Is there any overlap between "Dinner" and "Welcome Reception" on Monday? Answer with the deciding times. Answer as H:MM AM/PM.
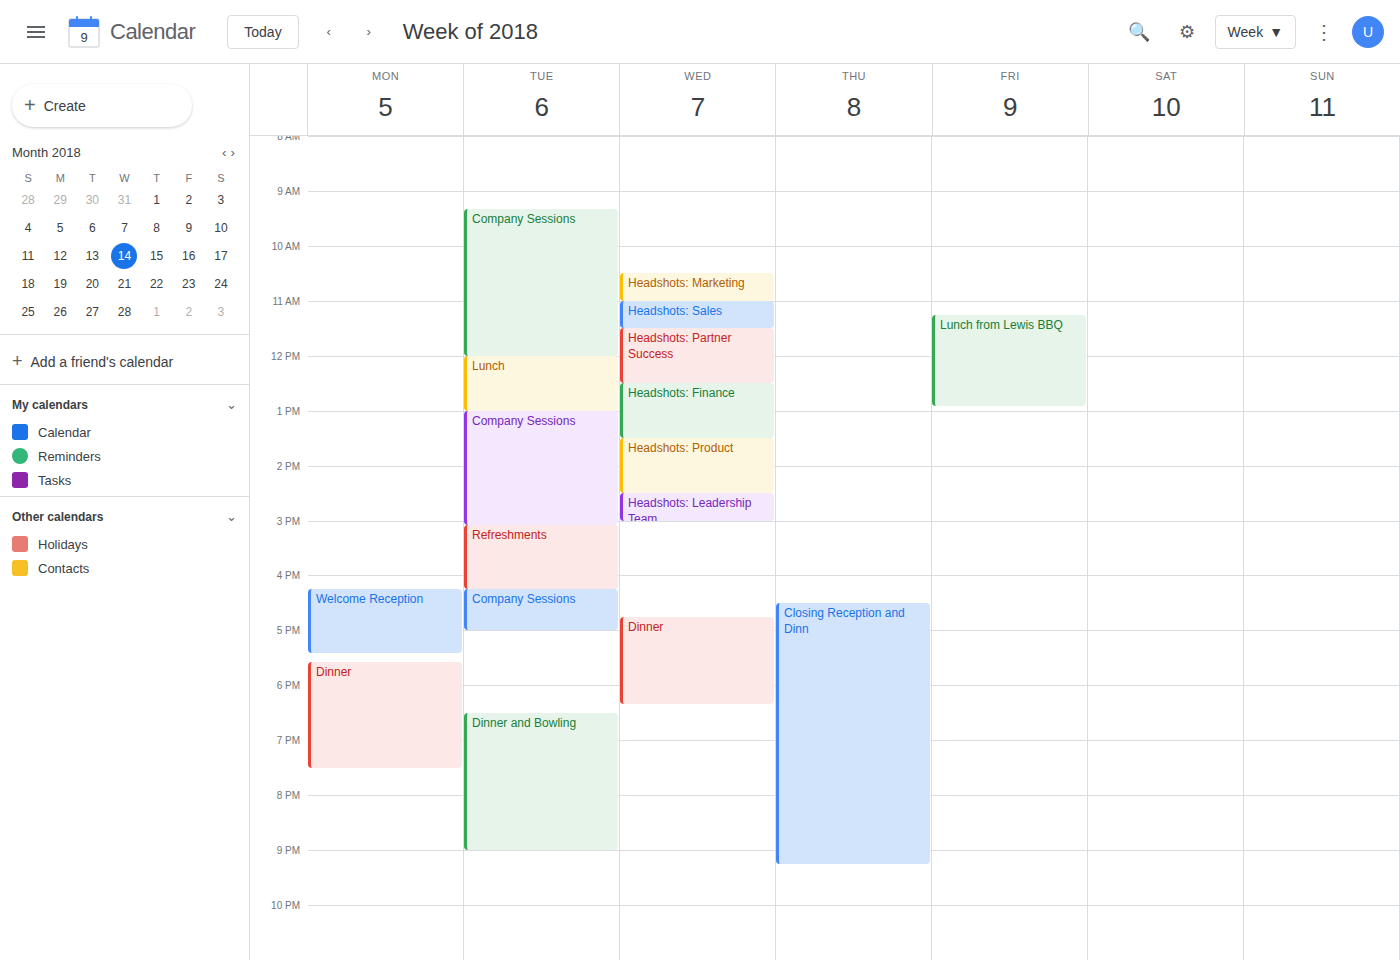
"Welcome Reception" ends at 5:25 PM and "Dinner" starts at 5:35 PM -- no overlap.